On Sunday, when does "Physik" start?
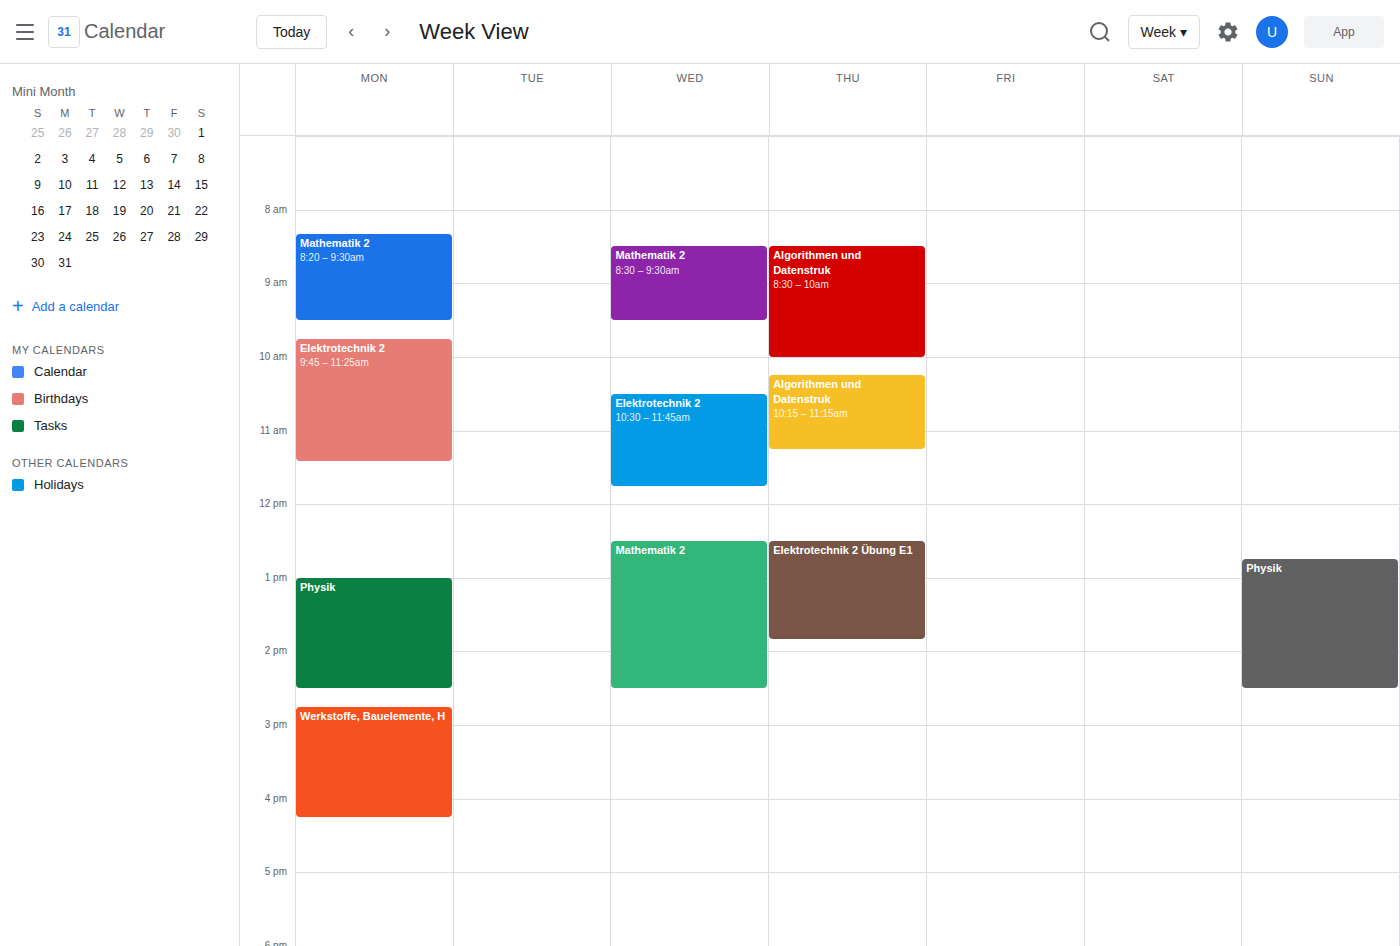
12:45 PM